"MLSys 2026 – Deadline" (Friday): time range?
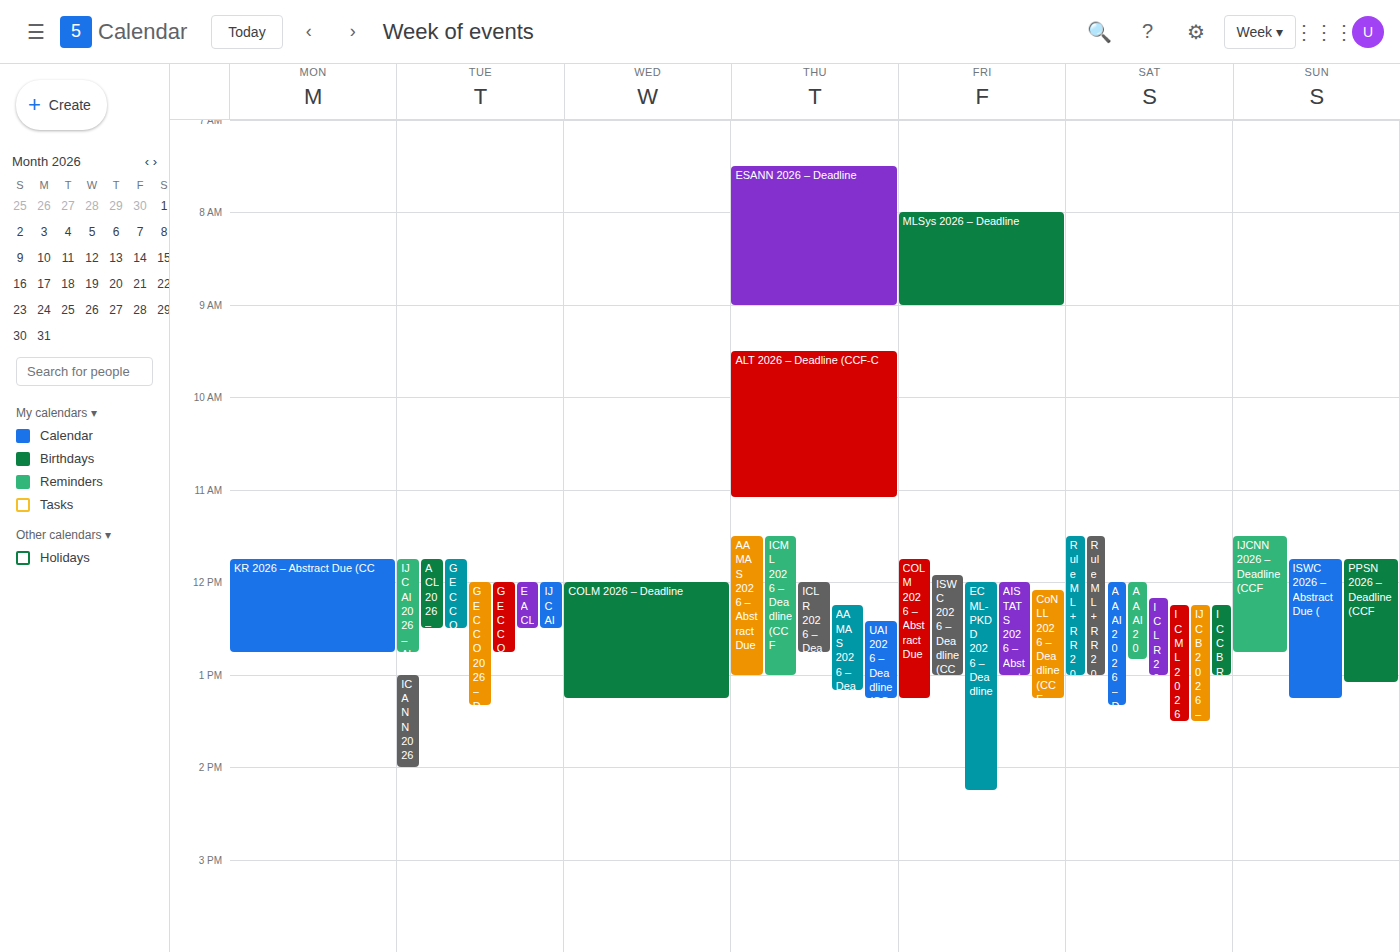
8:00 AM to 9:00 AM